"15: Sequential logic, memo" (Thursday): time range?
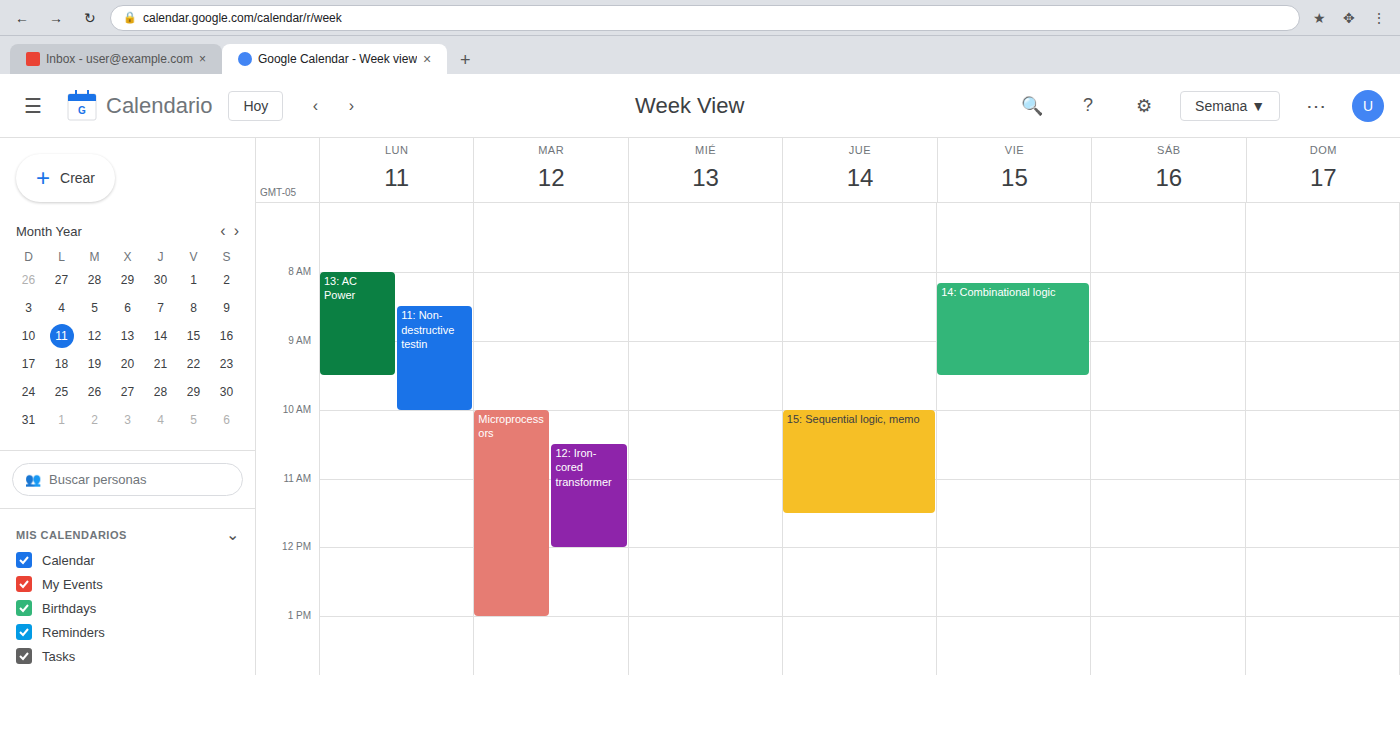
10:00 AM to 11:30 AM